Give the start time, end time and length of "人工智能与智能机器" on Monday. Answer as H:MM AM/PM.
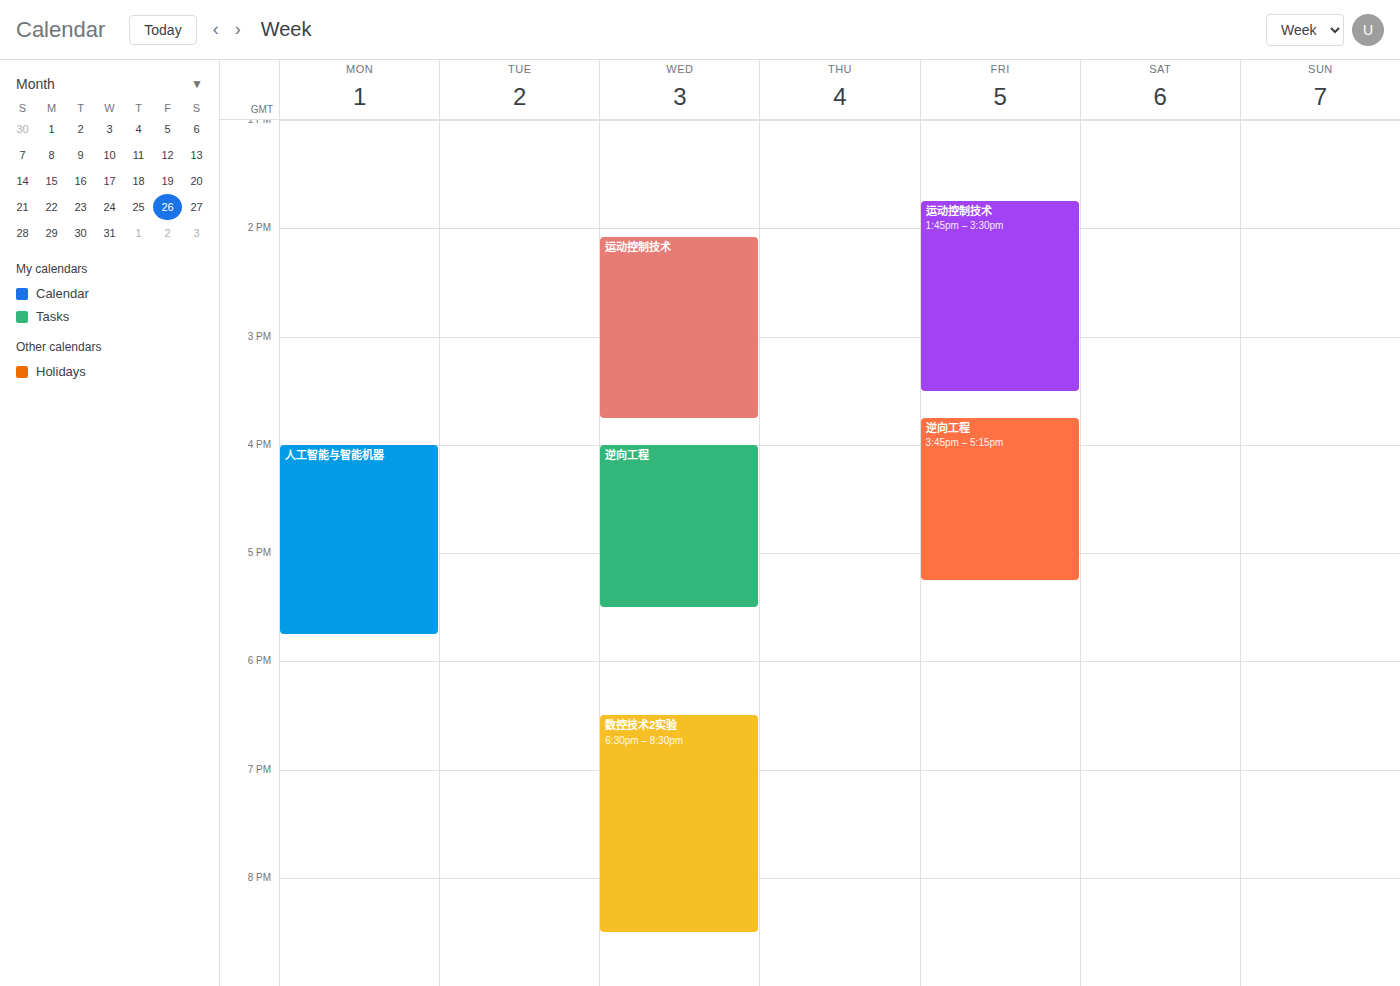
4:00 PM to 5:45 PM, 1 hour 45 minutes